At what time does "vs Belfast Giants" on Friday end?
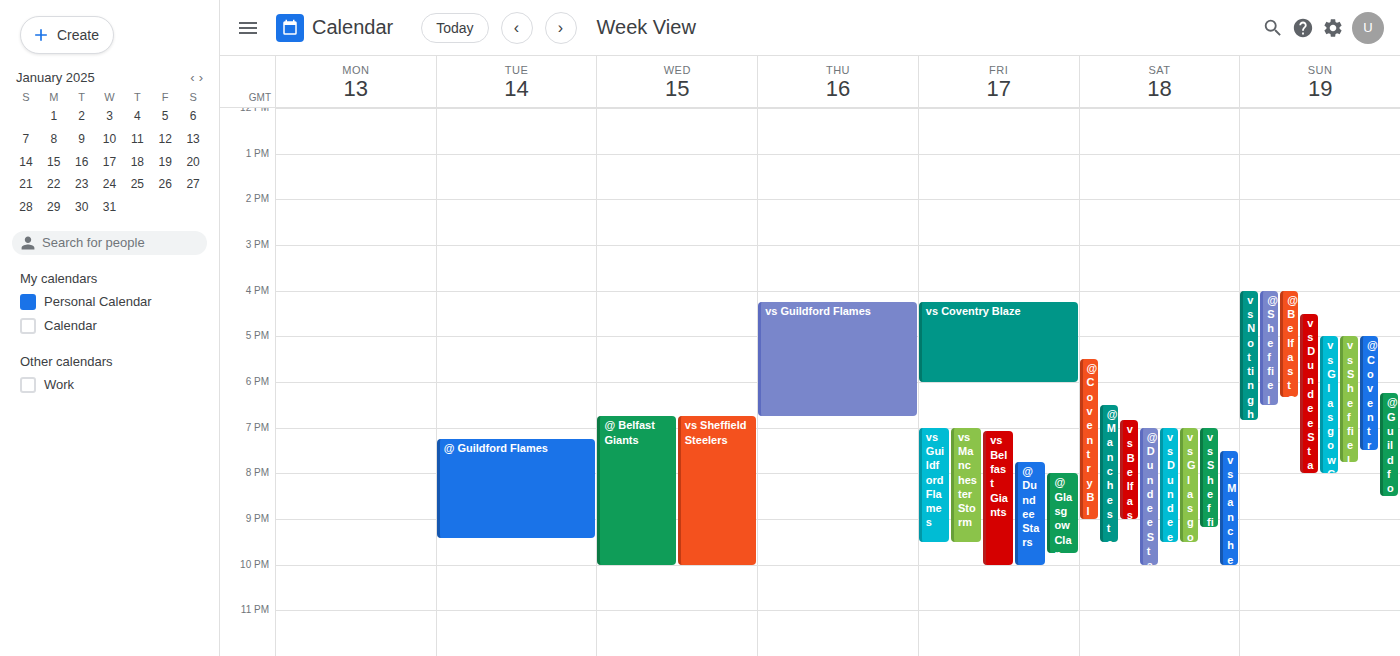
10:00 PM